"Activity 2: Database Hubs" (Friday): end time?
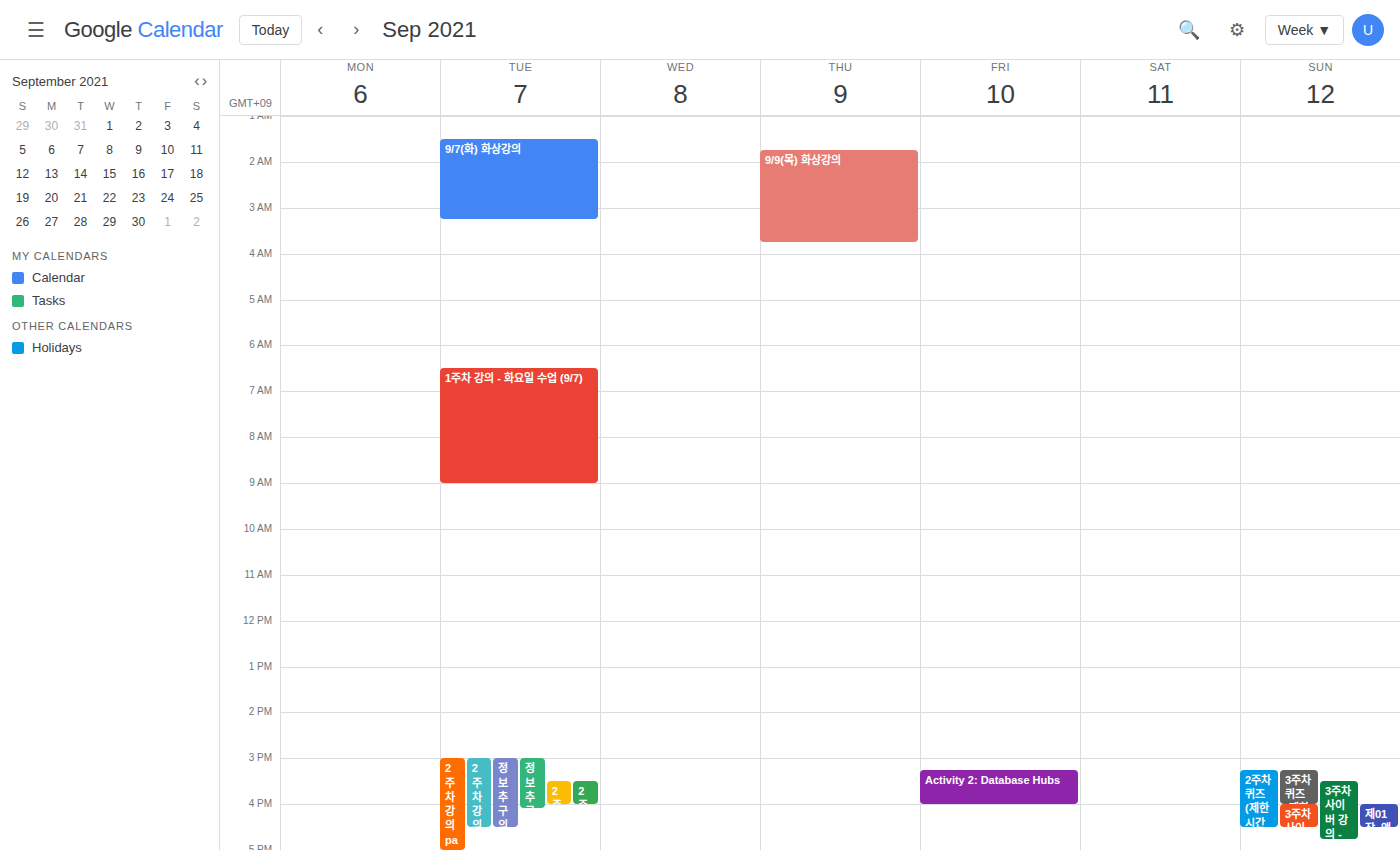
4:00 PM